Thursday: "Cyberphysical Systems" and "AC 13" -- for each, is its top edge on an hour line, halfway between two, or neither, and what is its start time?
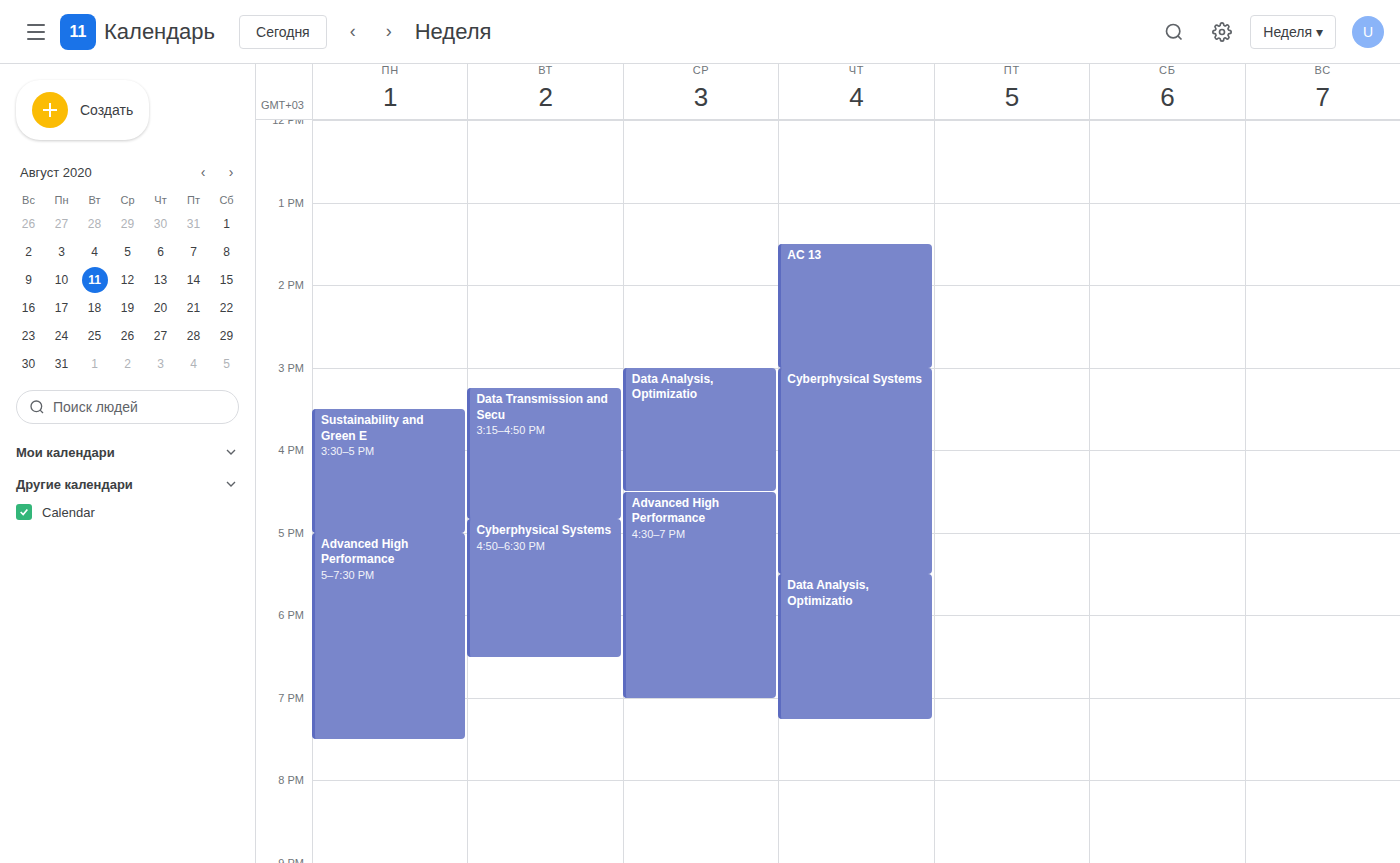
"Cyberphysical Systems": 3:00 PM, exactly on the 3 PM line. "AC 13": 1:30 PM, halfway between the 1 PM and 2 PM lines.